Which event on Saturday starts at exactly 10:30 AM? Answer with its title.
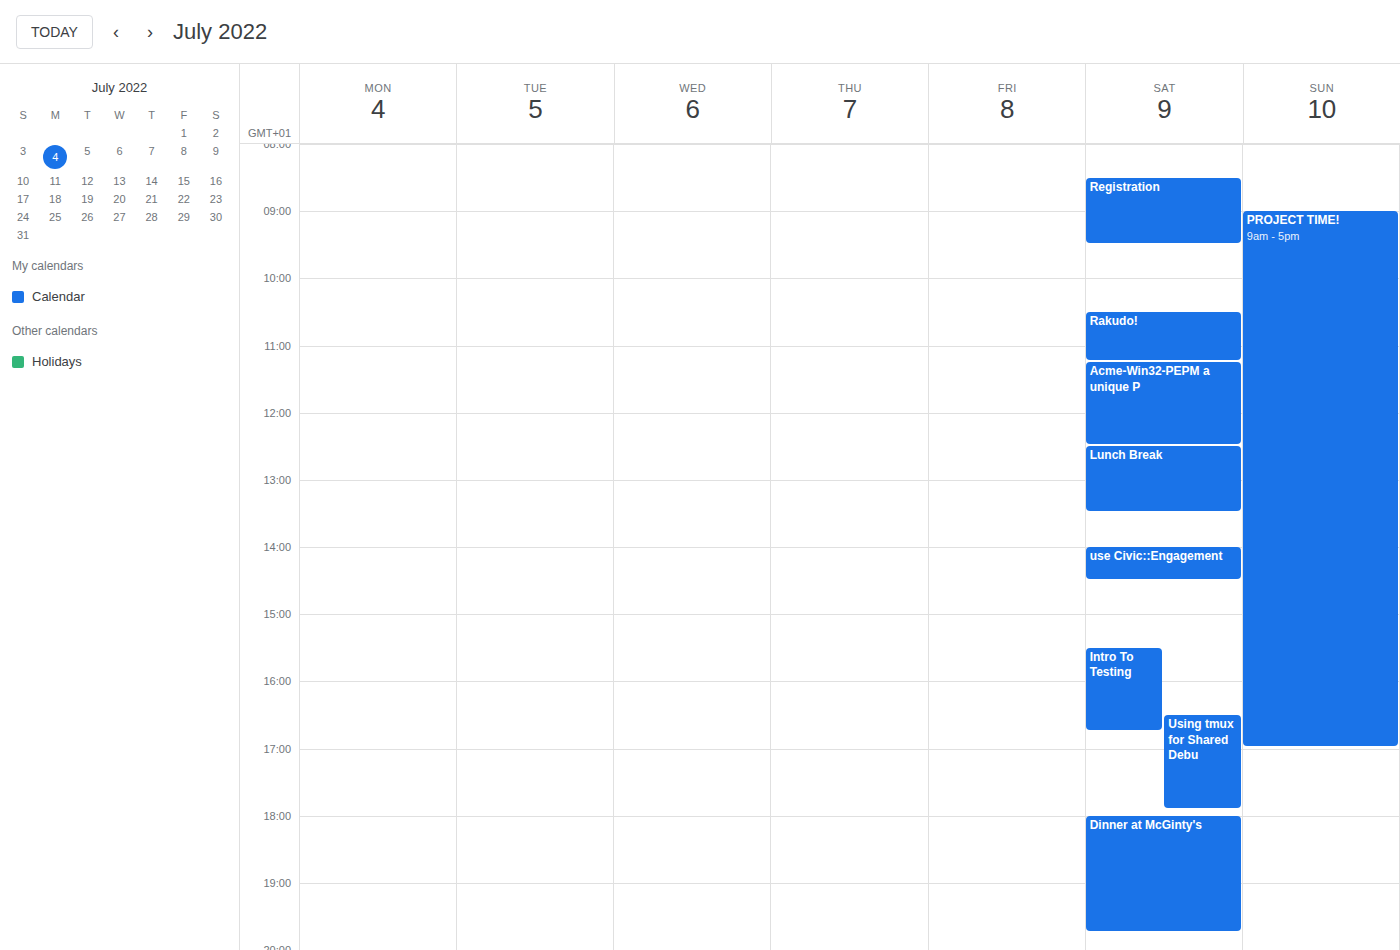
"Rakudo!"